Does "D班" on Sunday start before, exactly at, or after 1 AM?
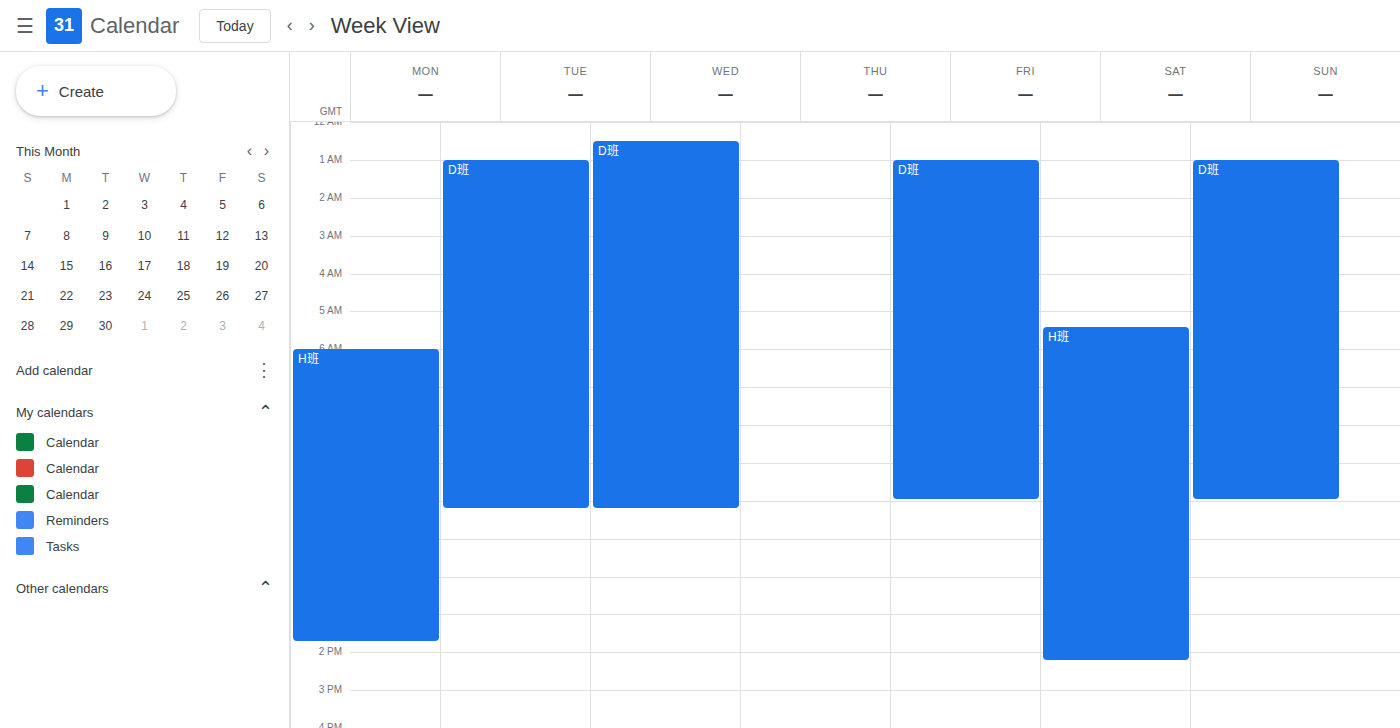
1:00 AM -- exactly at 1 AM, on the 1 AM line.